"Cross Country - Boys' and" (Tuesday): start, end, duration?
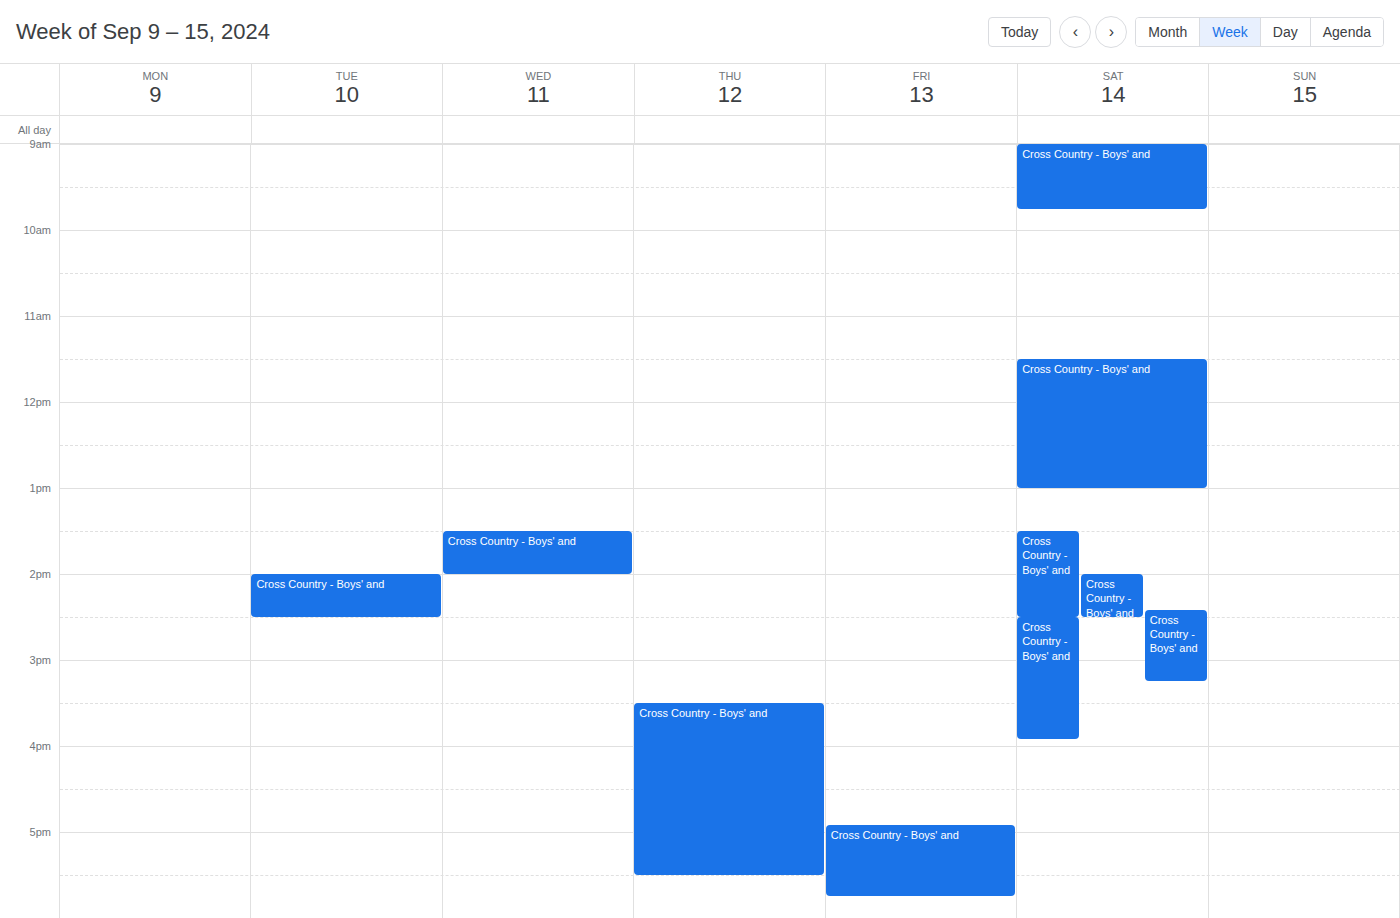
2:00 PM to 2:30 PM, 30 minutes